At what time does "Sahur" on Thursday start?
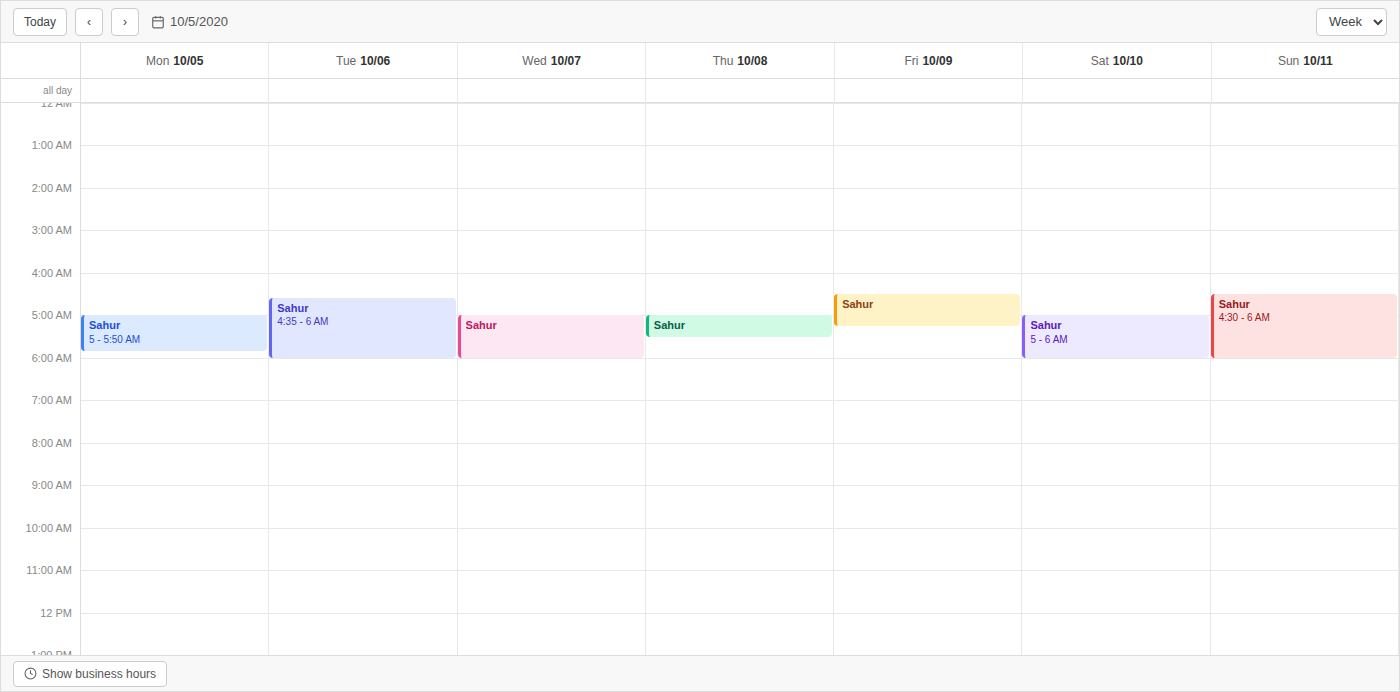
5:00 AM